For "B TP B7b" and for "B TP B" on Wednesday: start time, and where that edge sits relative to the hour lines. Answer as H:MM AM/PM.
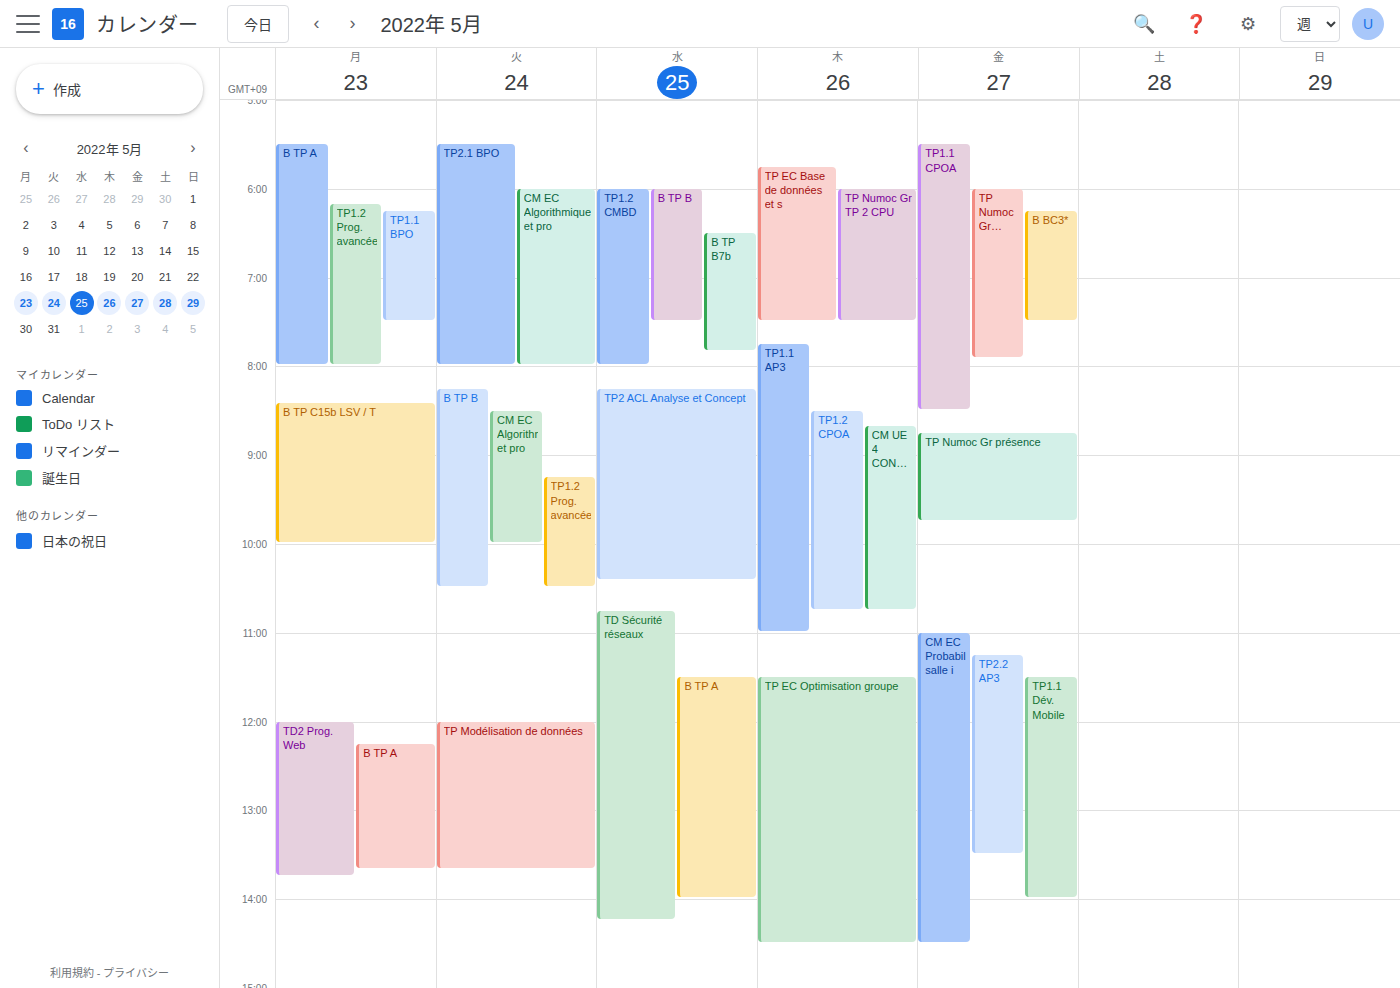
"B TP B7b": 6:30 AM, halfway between the 6 AM and 7 AM lines. "B TP B": 6:00 AM, exactly on the 6 AM line.